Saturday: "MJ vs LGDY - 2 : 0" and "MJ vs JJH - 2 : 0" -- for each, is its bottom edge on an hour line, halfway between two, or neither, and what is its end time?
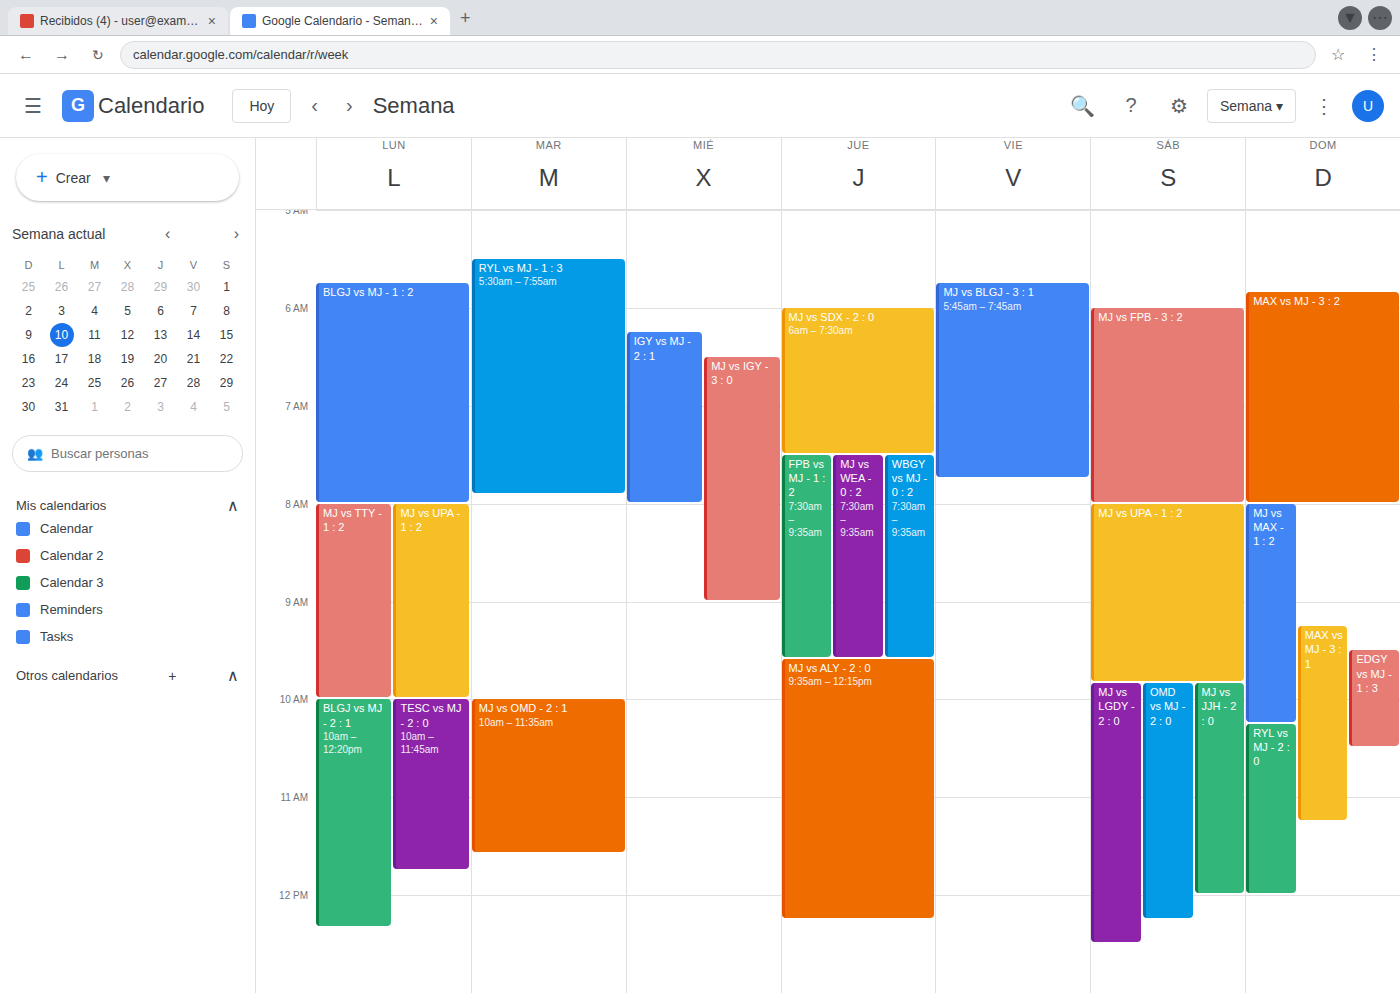
"MJ vs LGDY - 2 : 0": 12:30 PM, halfway between the 12 PM and 1 PM lines. "MJ vs JJH - 2 : 0": 12:00 PM, exactly on the 12 PM line.